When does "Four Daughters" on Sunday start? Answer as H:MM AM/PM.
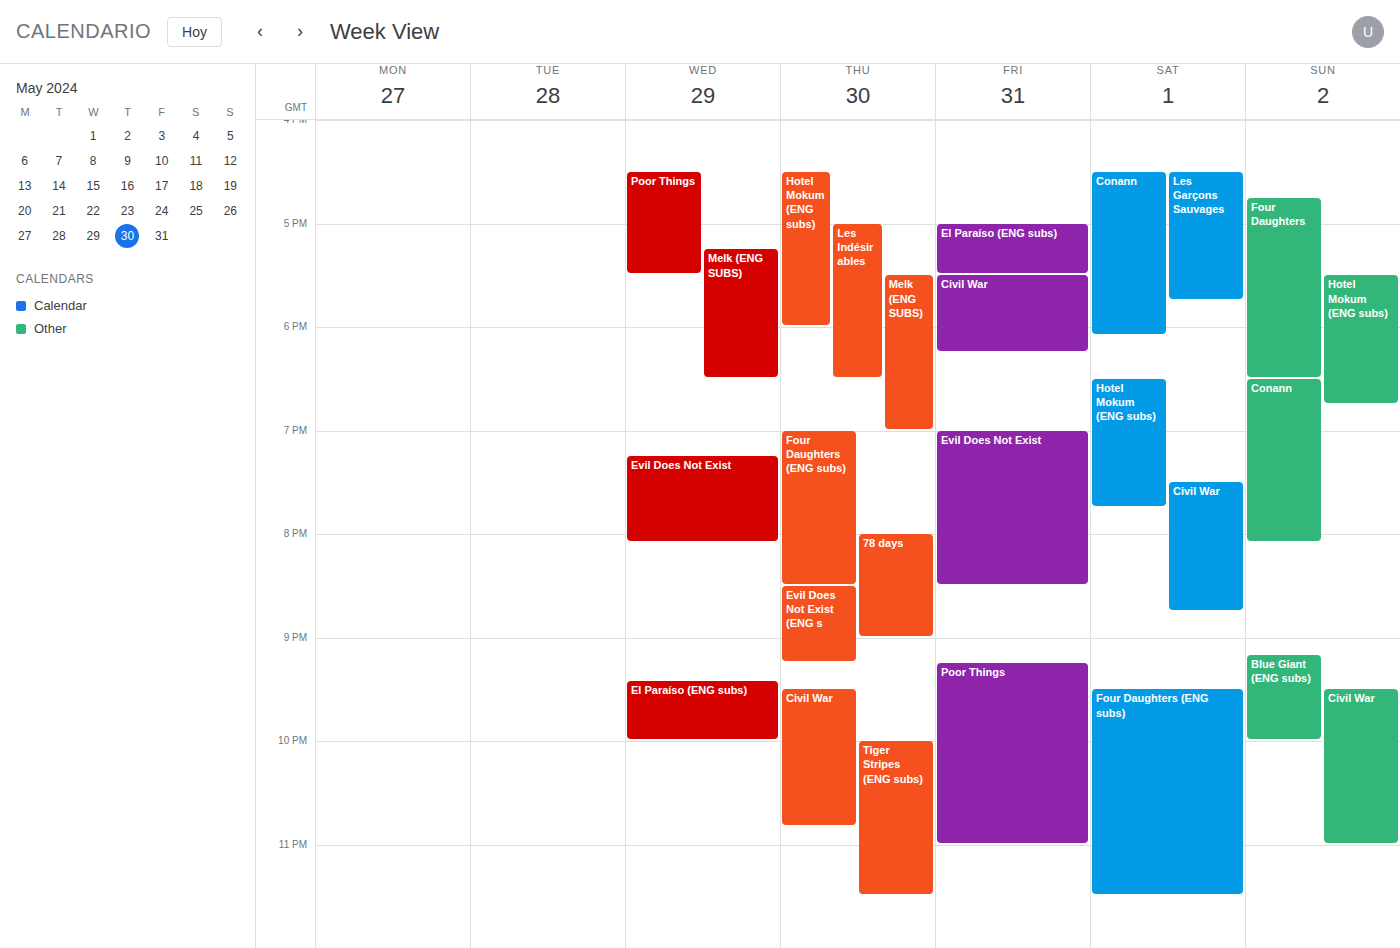
4:45 PM